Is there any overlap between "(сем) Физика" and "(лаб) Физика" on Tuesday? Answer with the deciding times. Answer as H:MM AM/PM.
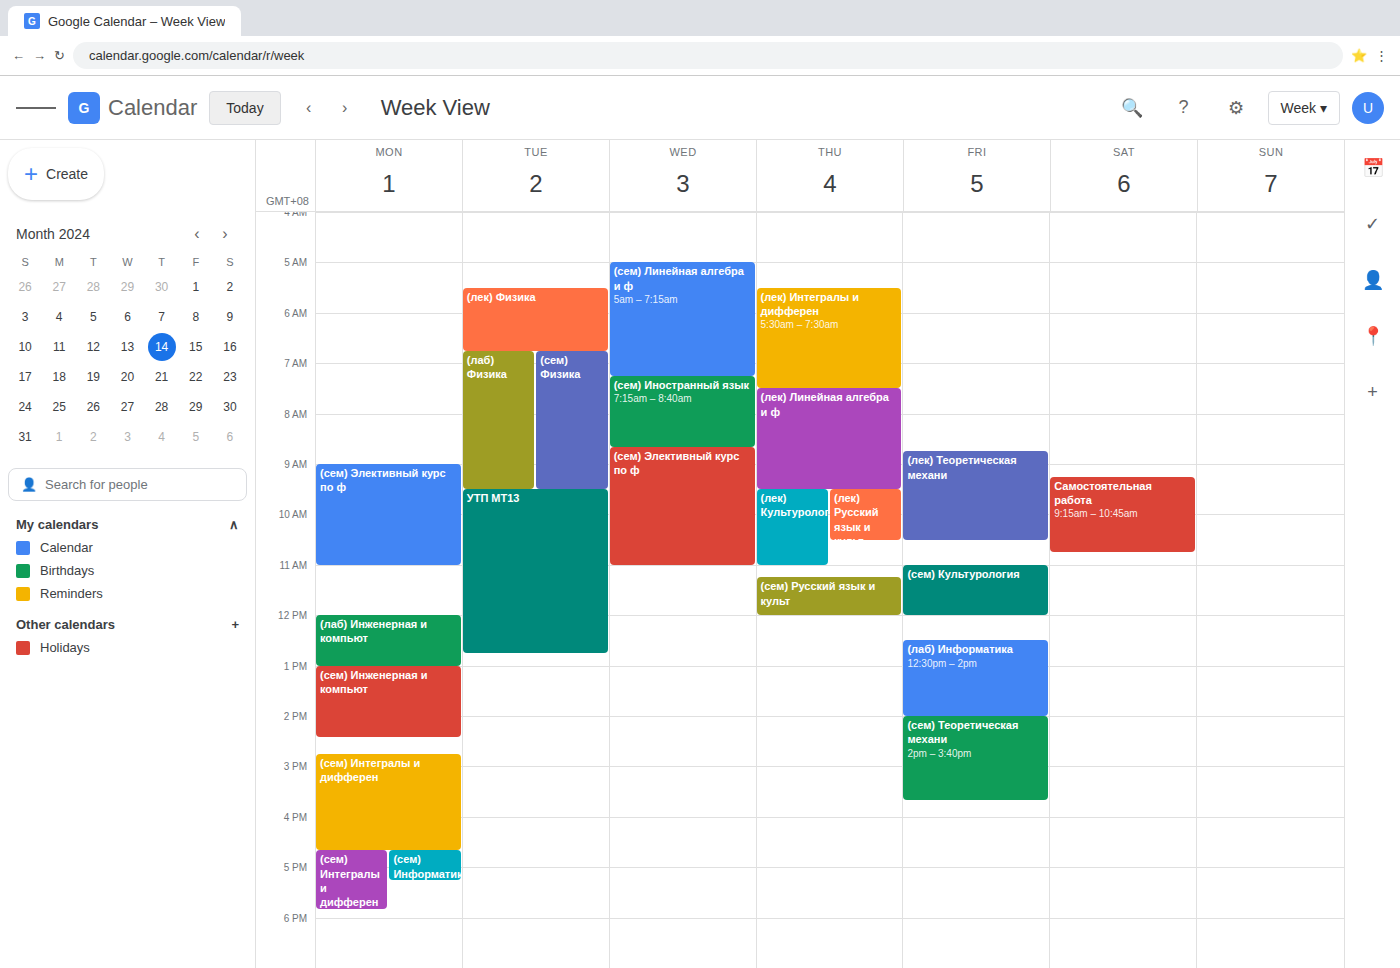
"(лаб) Физика" runs 6:45 AM to 9:30 AM, inside "(сем) Физика" -- they overlap.